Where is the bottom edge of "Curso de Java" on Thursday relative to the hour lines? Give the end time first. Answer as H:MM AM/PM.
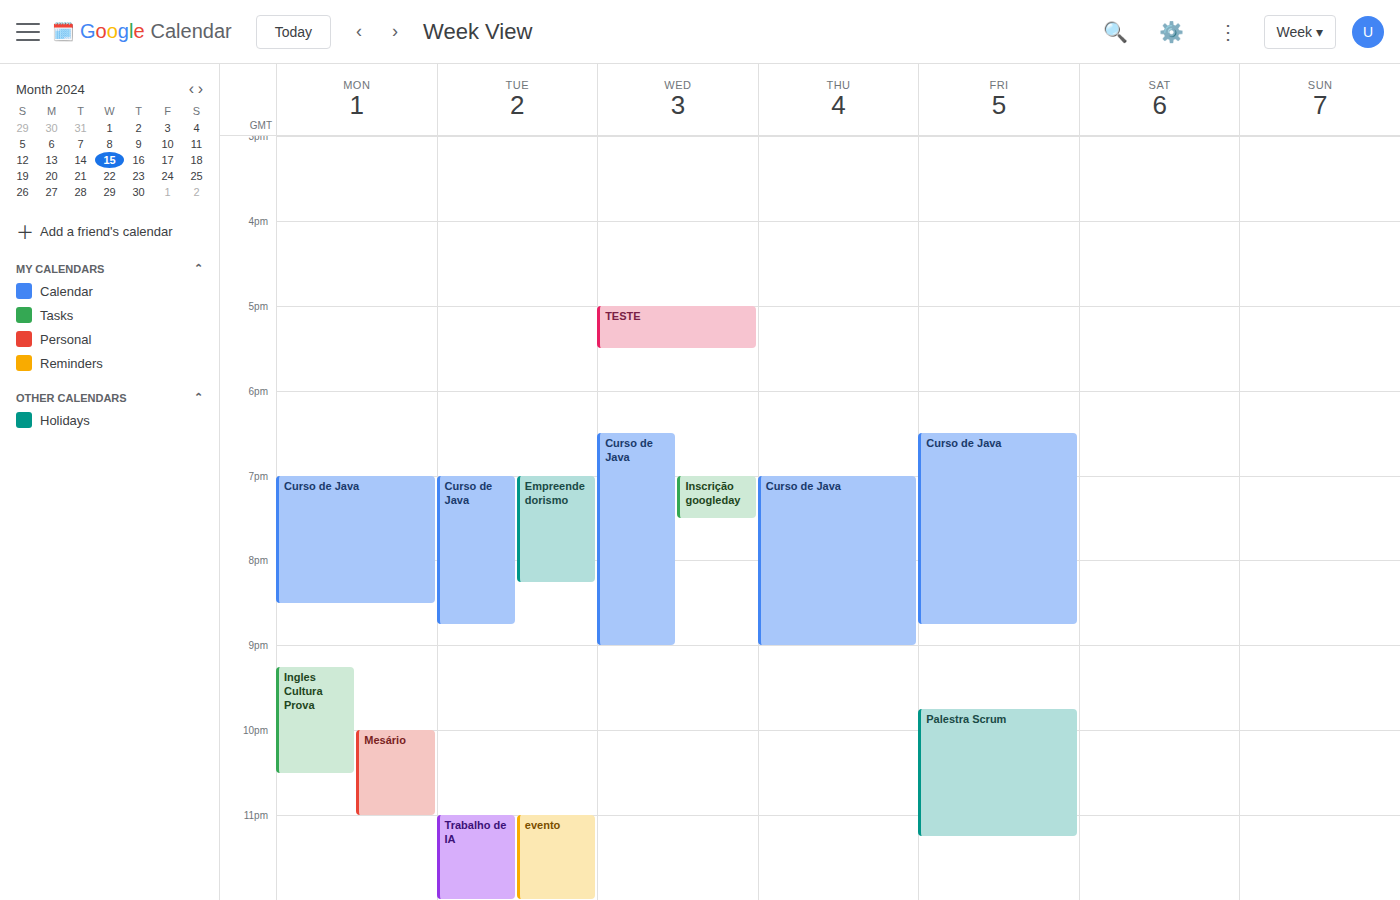
9:00 PM -- exactly on the 9 PM line.